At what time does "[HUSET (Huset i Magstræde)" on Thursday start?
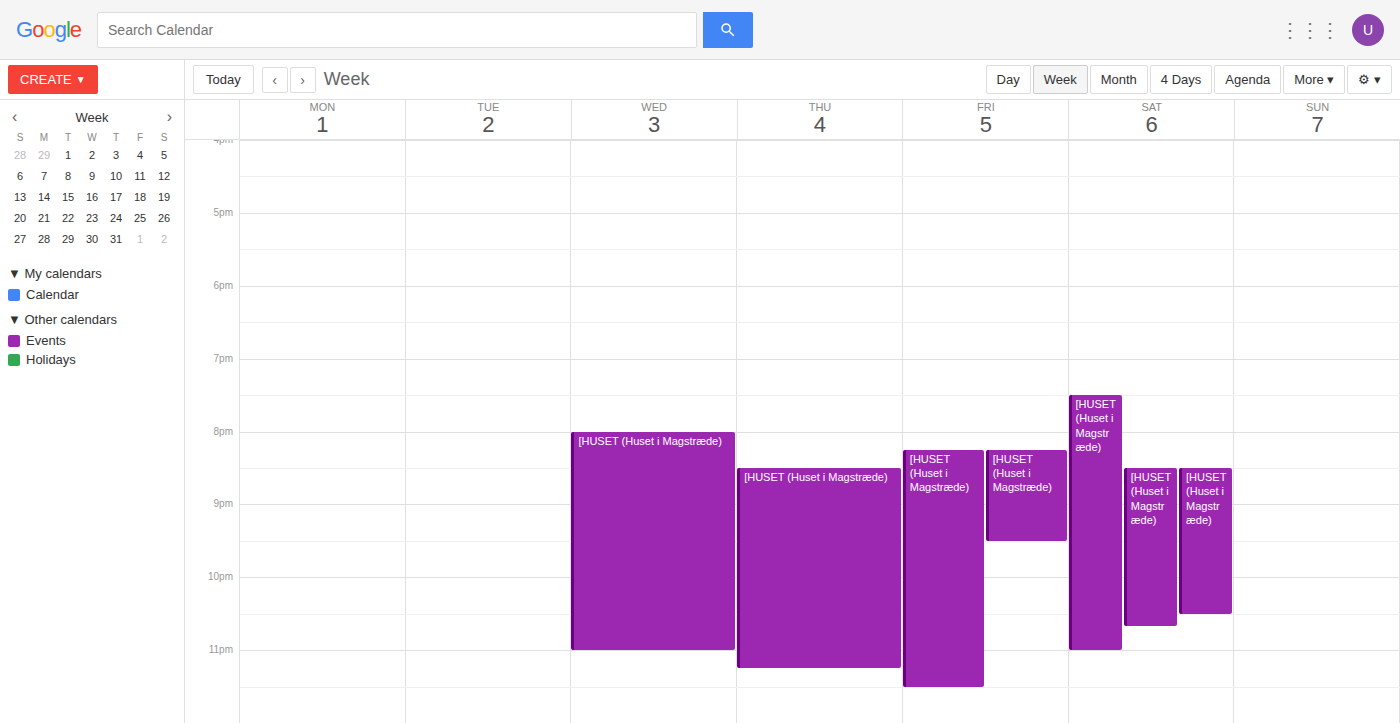
8:30 PM